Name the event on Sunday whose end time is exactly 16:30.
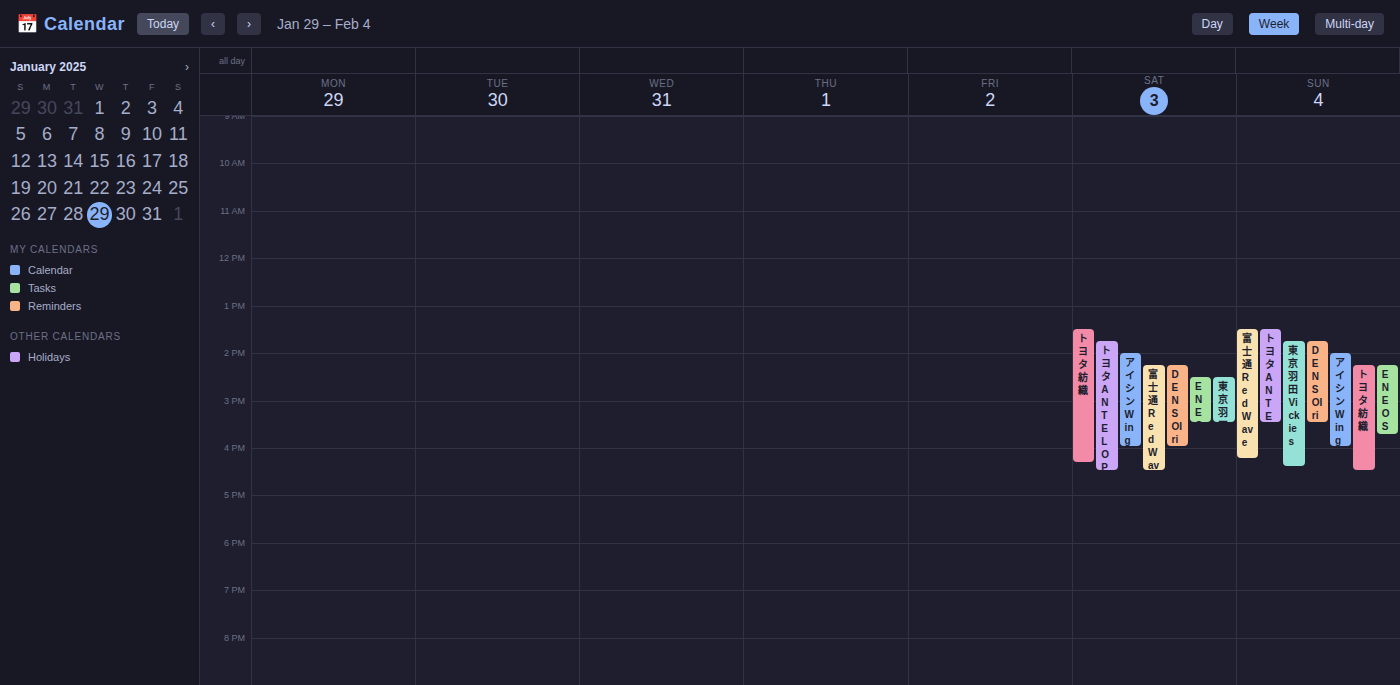
"トヨタ紡織"